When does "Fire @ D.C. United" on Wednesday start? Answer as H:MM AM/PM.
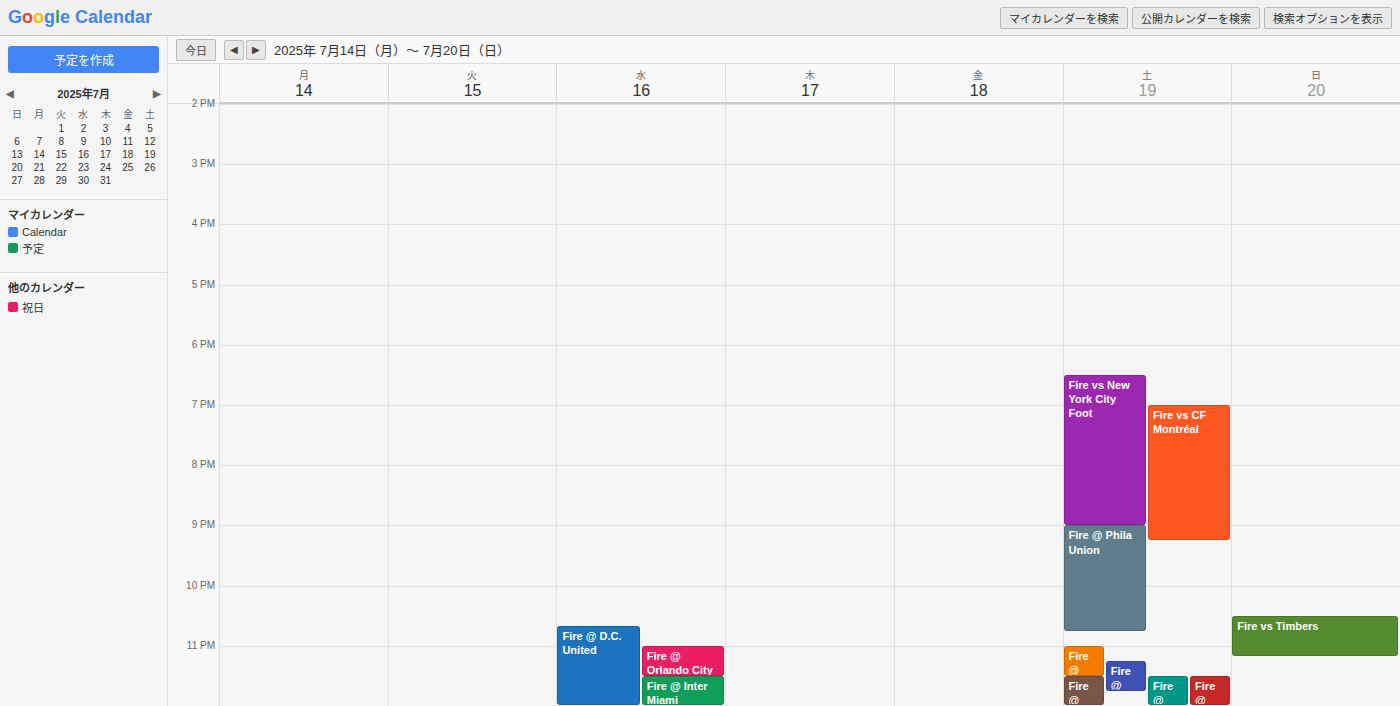
10:40 PM